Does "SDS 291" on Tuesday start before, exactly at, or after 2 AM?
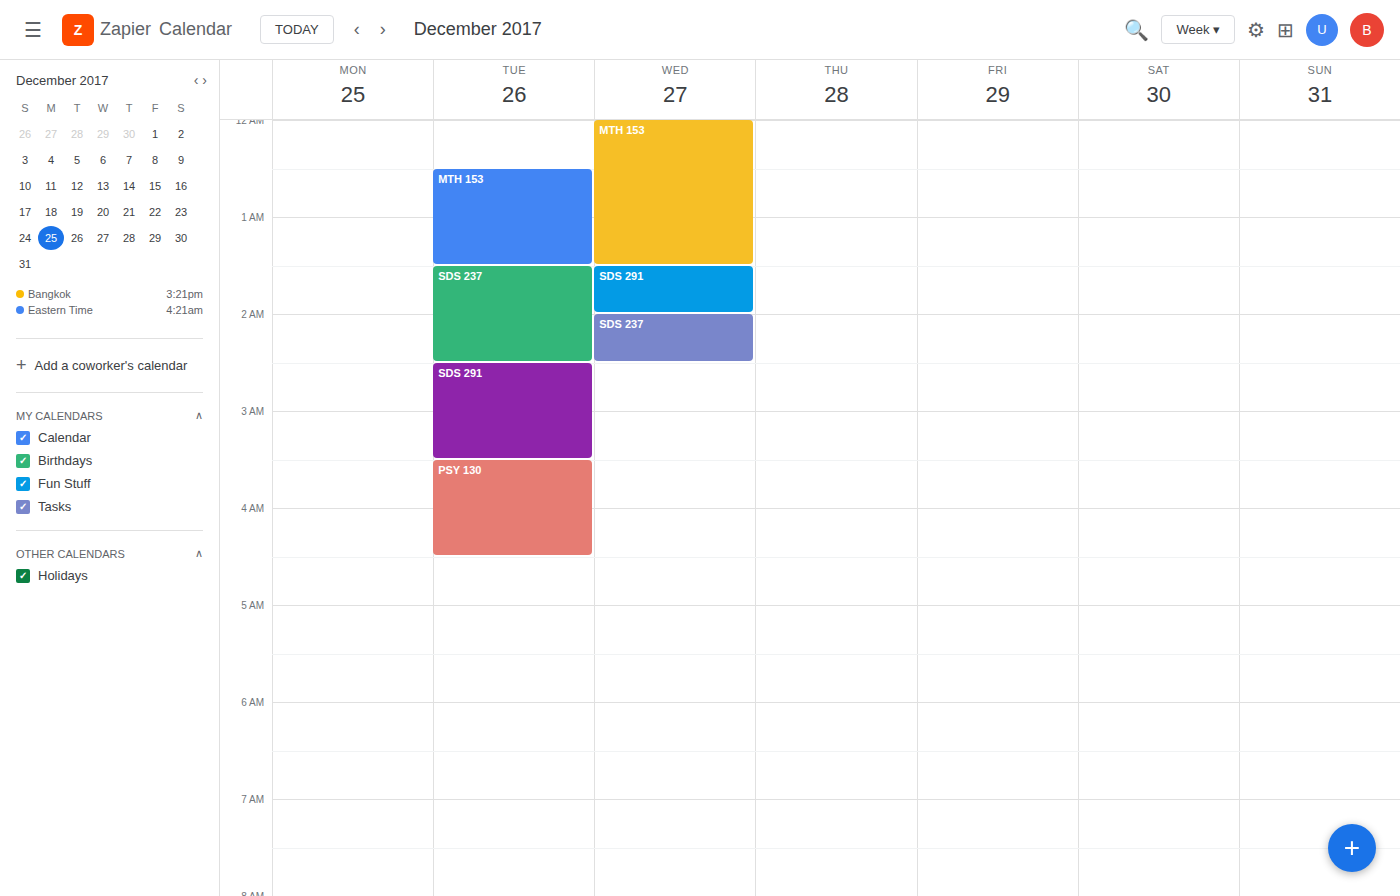
2:30 AM -- after 2 AM, 30 minutes below the 2 AM line.